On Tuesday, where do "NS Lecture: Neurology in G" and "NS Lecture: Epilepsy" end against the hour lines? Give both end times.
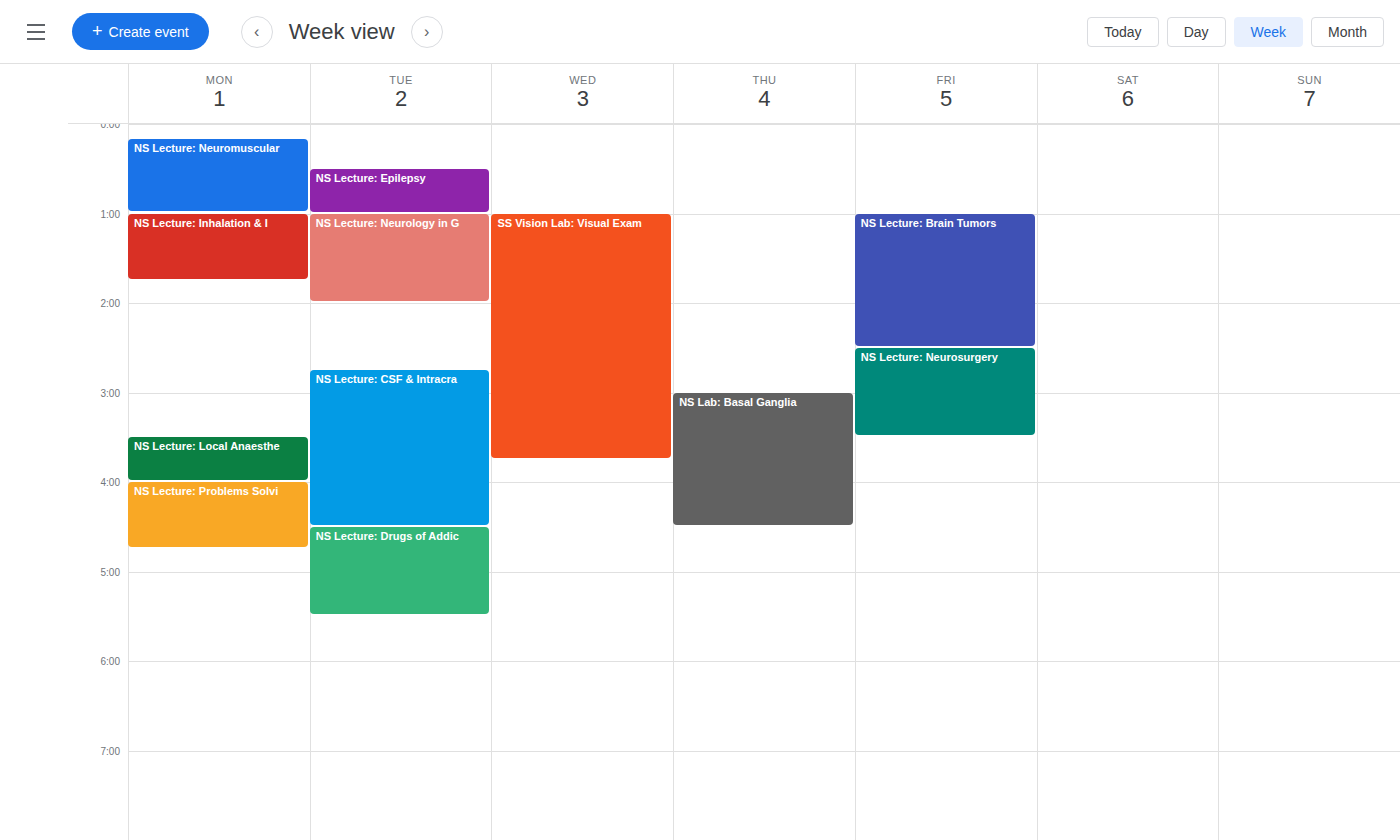
"NS Lecture: Neurology in G": 2:00 AM, exactly on the 2 AM line. "NS Lecture: Epilepsy": 1:00 AM, exactly on the 1 AM line.